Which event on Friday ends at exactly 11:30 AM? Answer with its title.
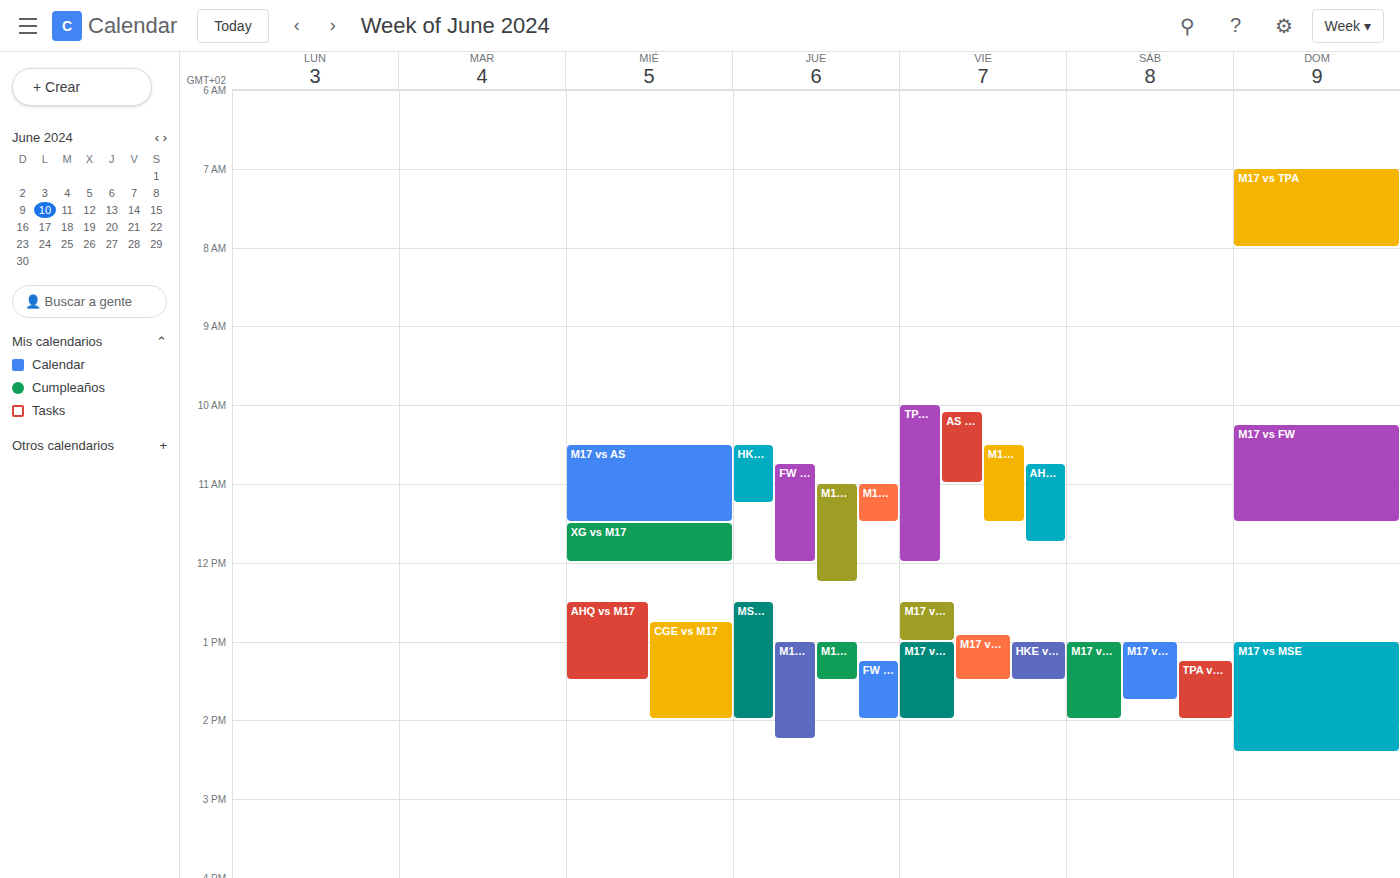
"M17 vs TPA"